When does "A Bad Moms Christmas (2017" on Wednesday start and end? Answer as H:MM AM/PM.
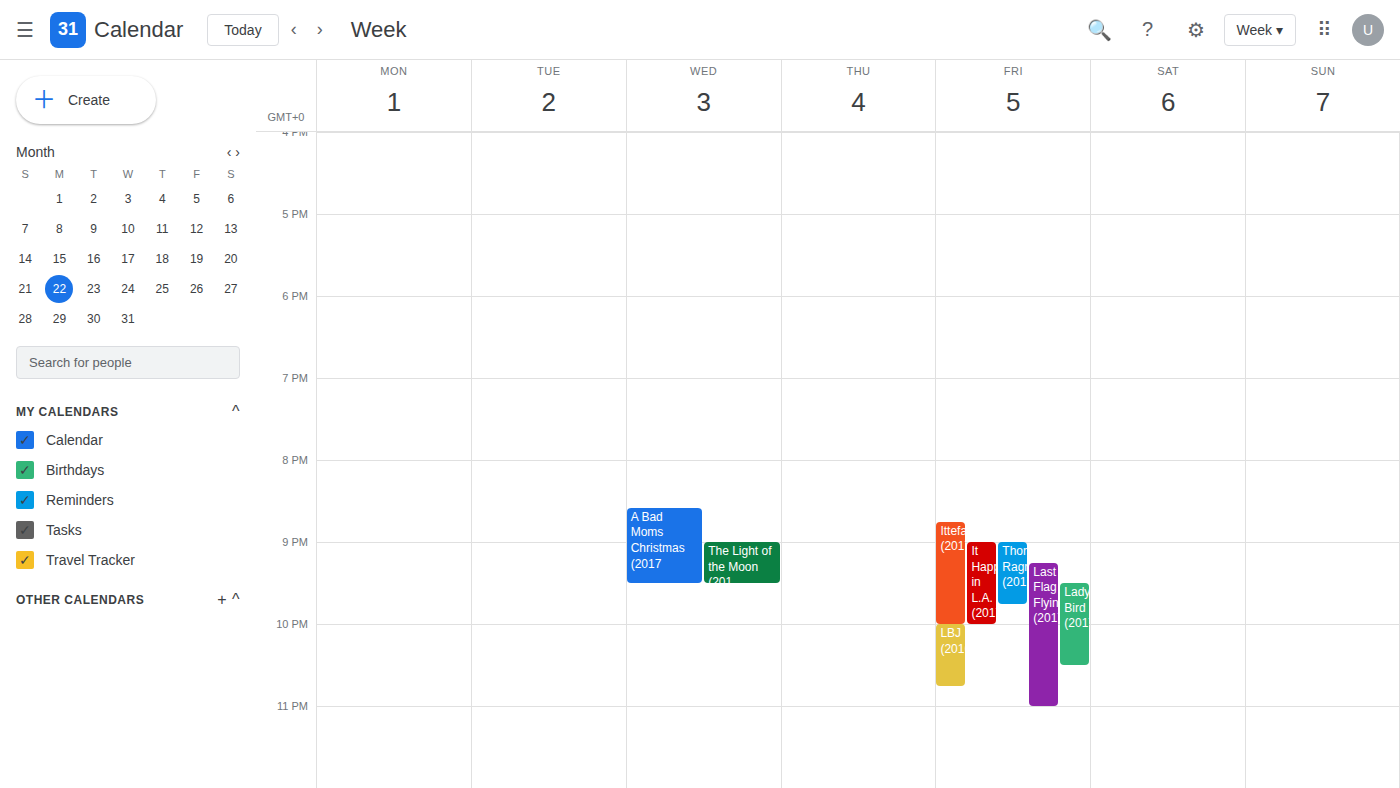
8:35 PM to 9:30 PM